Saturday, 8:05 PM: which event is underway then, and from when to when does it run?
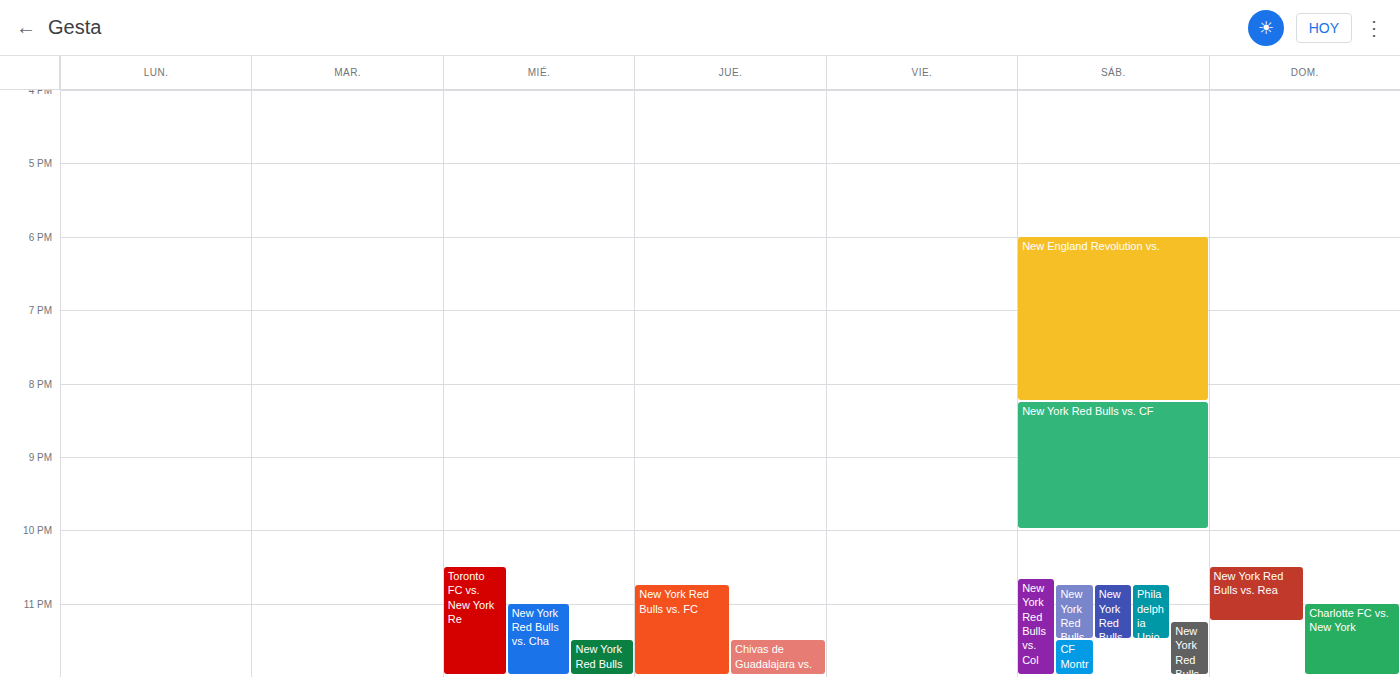
"New England Revolution vs.", 6:00 PM to 8:15 PM